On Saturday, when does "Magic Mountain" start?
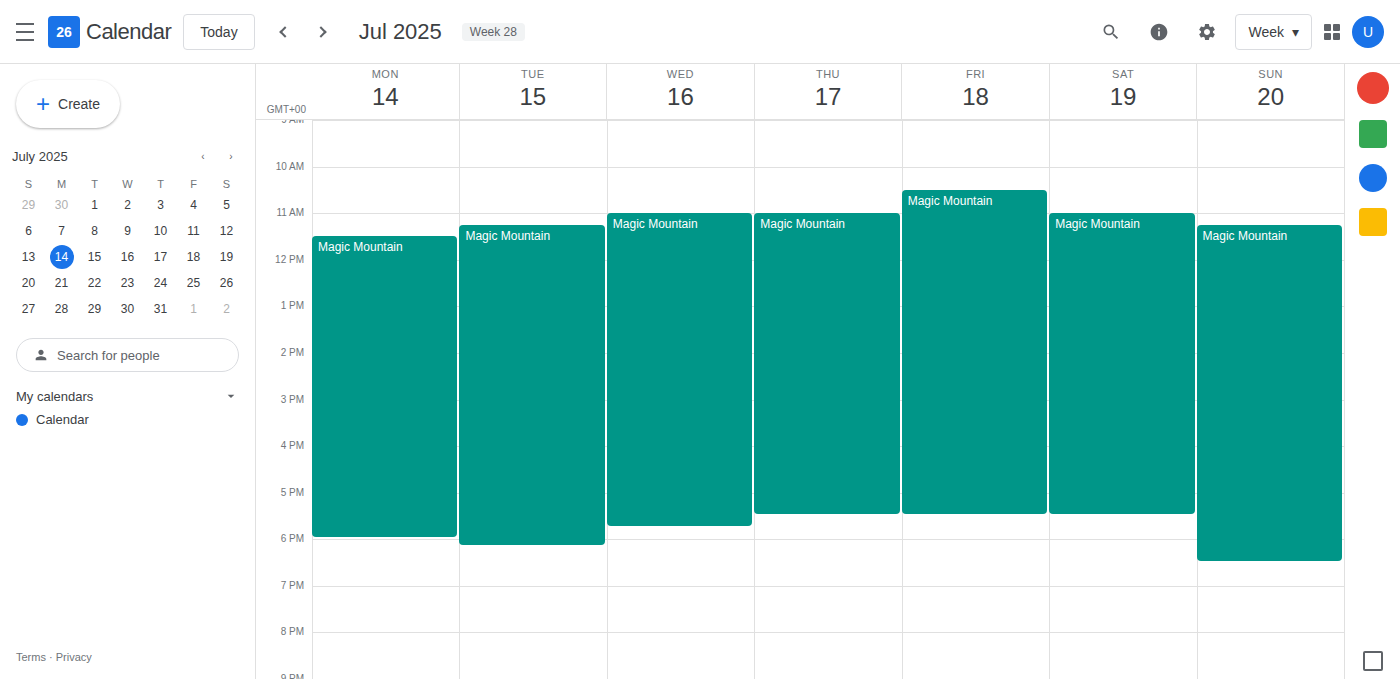
11:00 AM